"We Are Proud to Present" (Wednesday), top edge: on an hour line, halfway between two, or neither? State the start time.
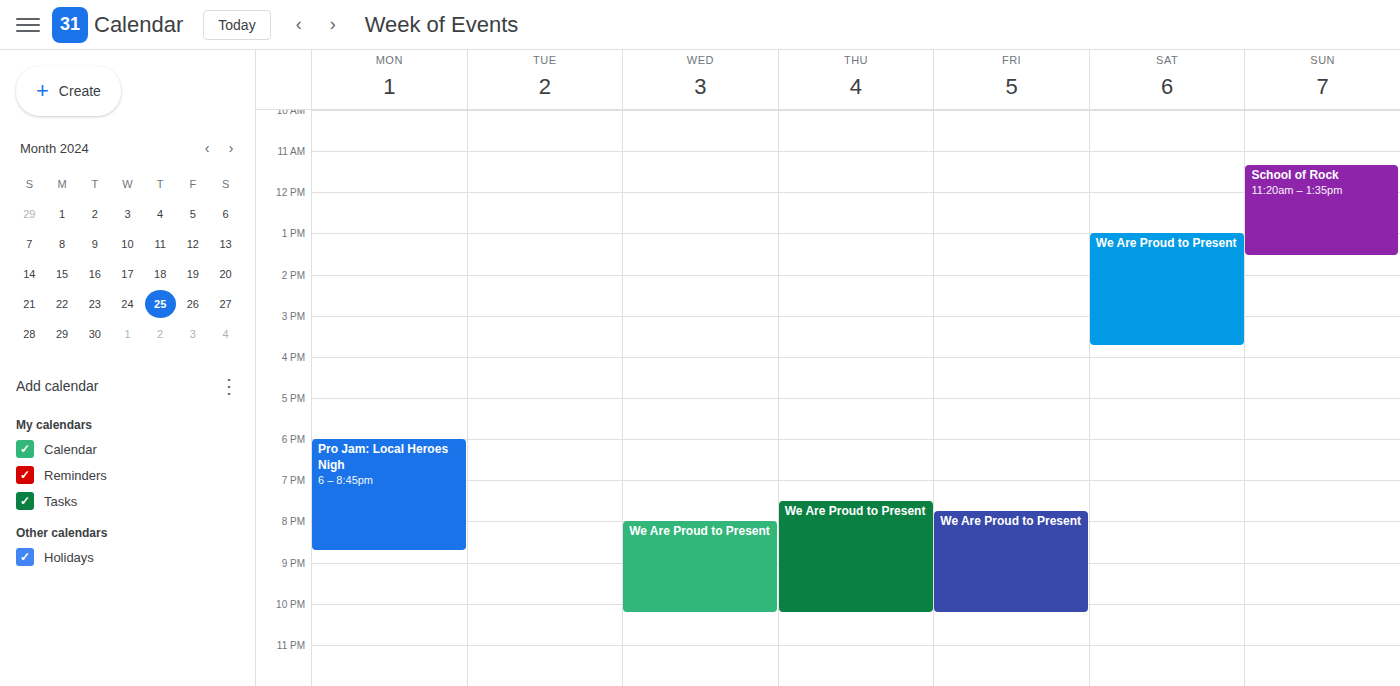
8:00 PM -- exactly on the 8 PM line.